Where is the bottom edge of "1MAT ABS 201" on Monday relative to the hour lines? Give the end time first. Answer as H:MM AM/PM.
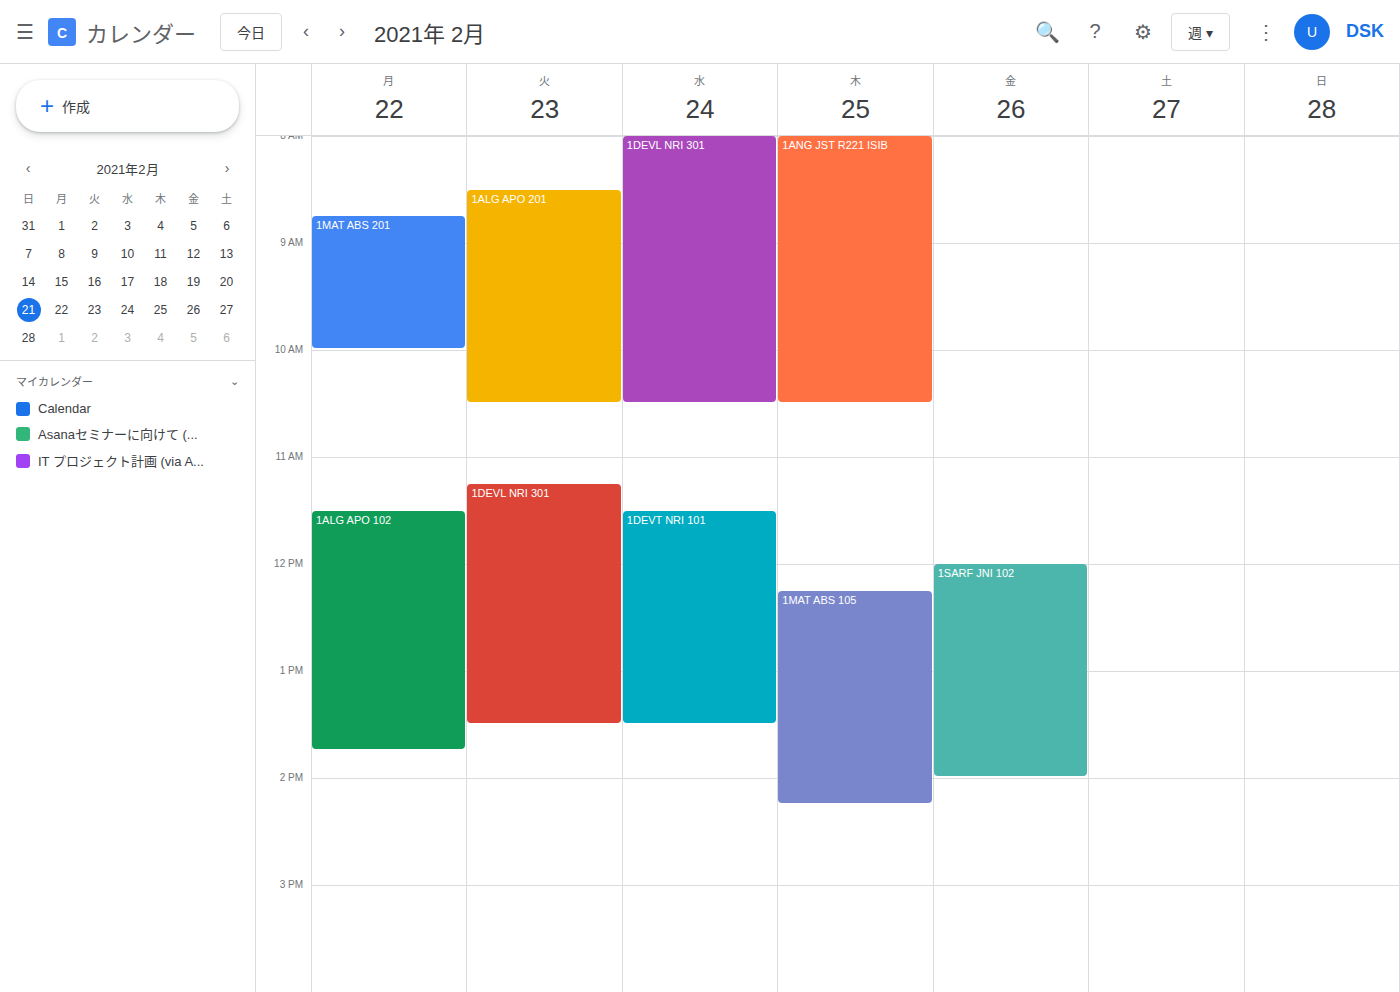
10:00 AM -- exactly on the 10 AM line.